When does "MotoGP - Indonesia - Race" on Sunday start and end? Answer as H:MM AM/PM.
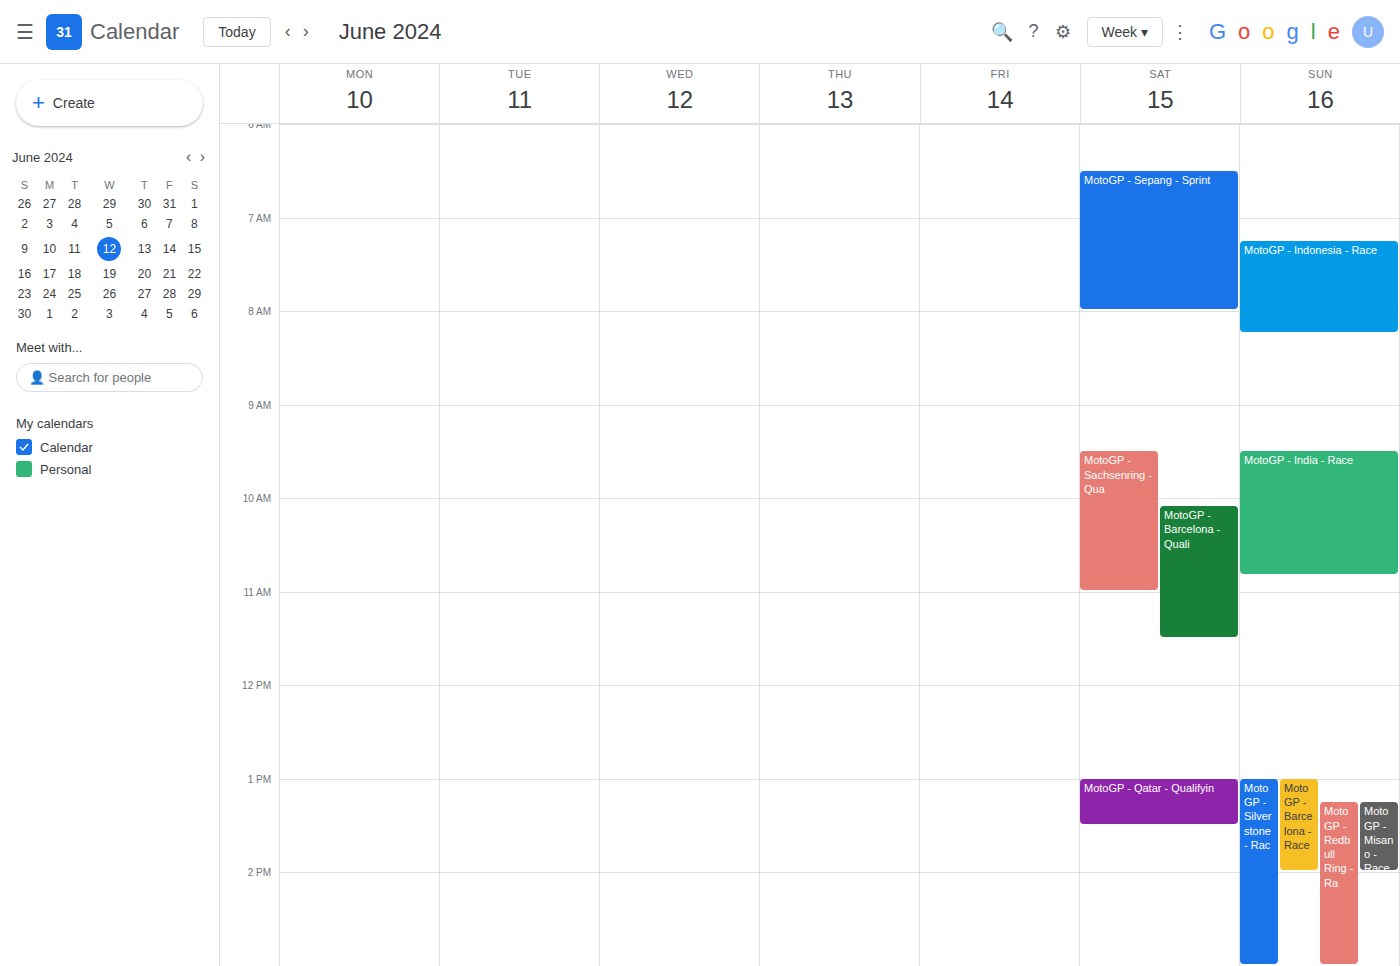
7:15 AM to 8:15 AM